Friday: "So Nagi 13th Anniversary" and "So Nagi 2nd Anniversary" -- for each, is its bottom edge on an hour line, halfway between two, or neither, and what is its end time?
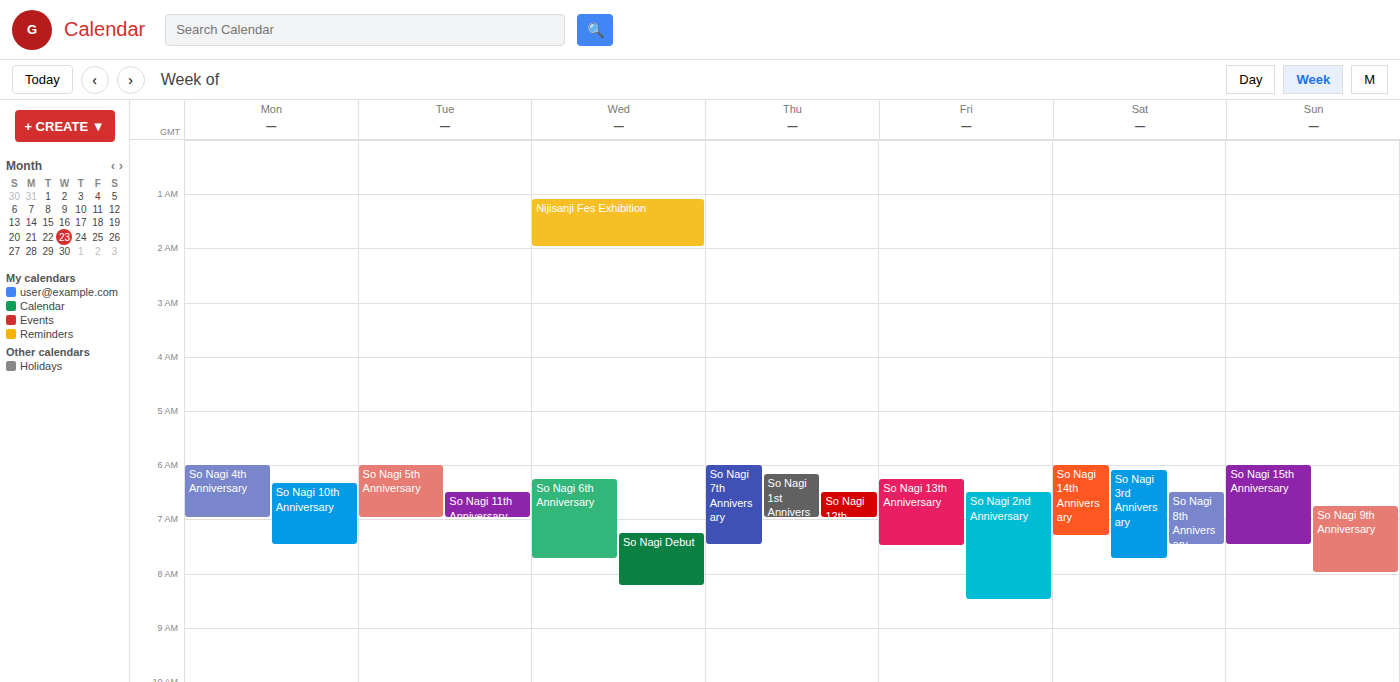
"So Nagi 13th Anniversary": 7:30 AM, halfway between the 7 AM and 8 AM lines. "So Nagi 2nd Anniversary": 8:30 AM, halfway between the 8 AM and 9 AM lines.